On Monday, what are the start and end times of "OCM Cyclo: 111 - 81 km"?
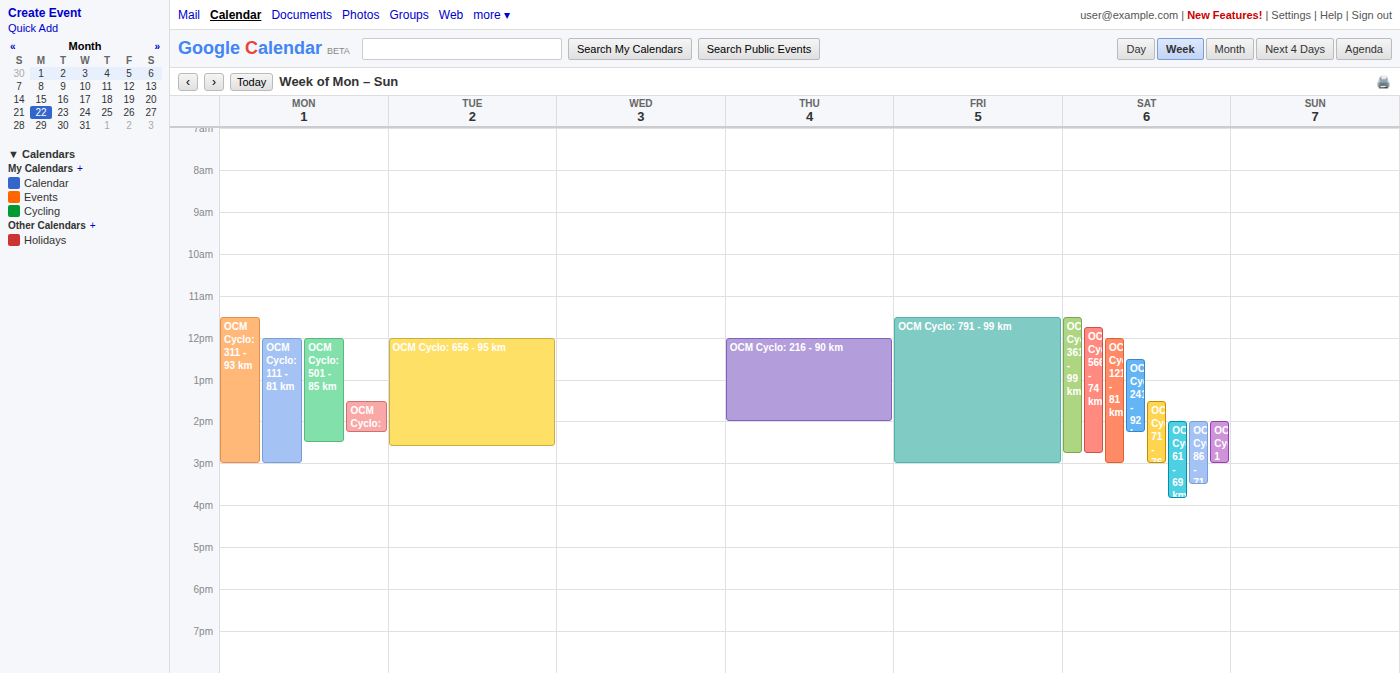
12:00 PM to 3:00 PM